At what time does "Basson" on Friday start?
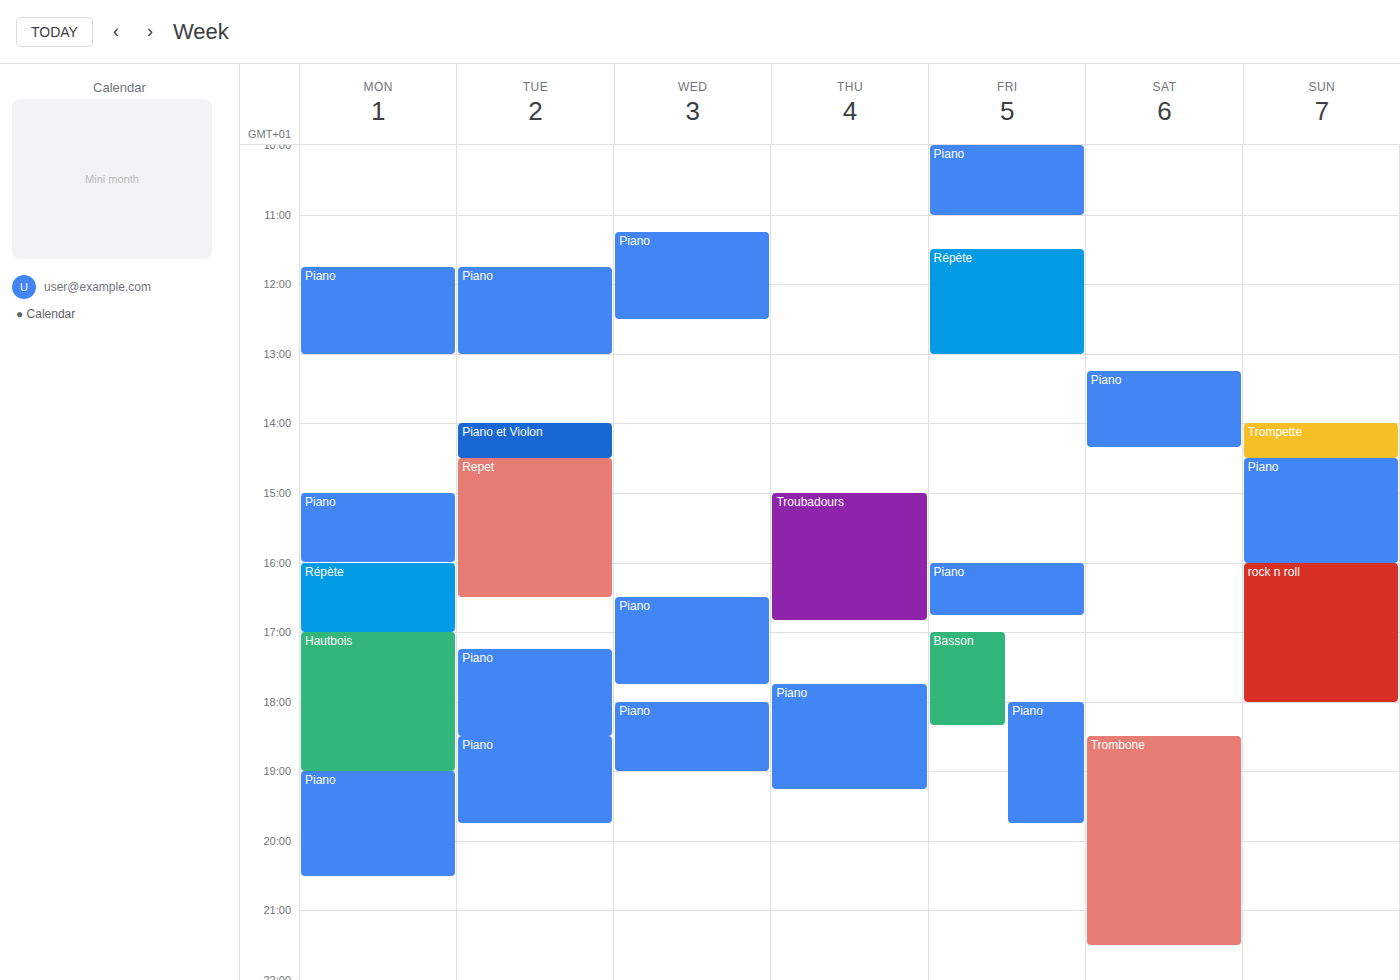
5:00 PM